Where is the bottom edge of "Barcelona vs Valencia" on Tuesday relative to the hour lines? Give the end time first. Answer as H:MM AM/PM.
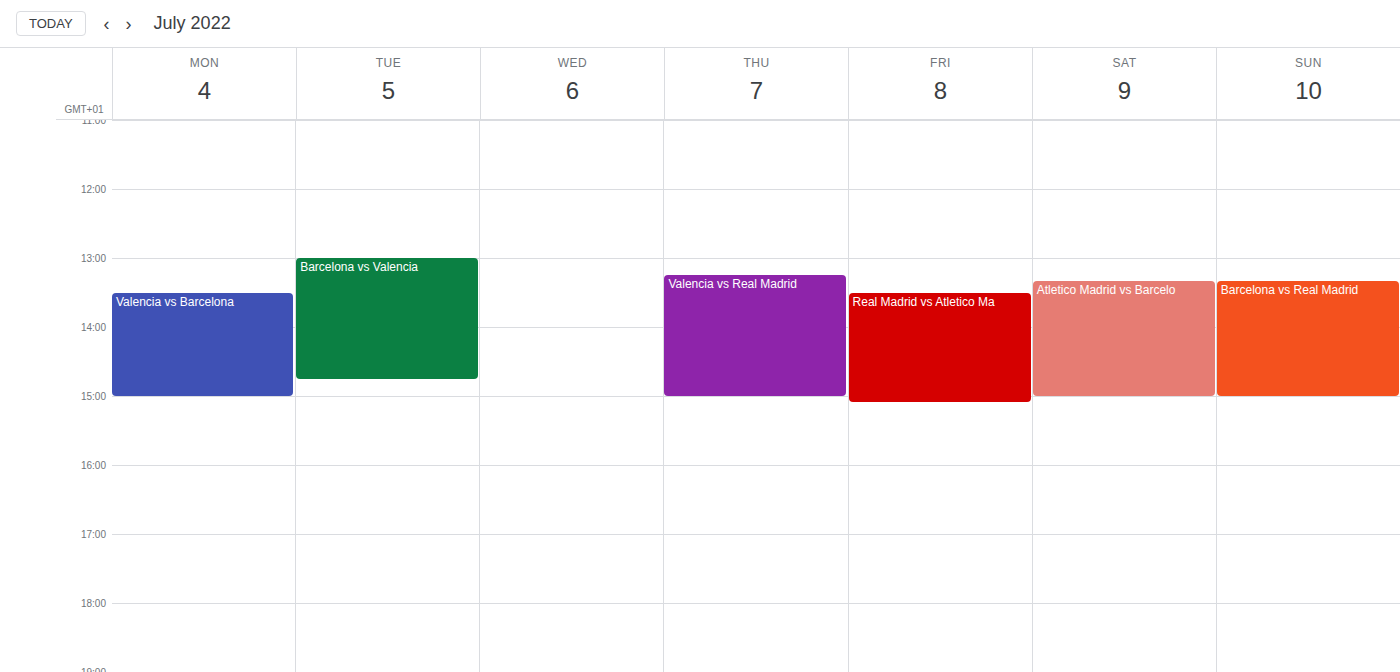
2:45 PM -- neither: three quarters of the way from the 2 PM line to the 3 PM line.